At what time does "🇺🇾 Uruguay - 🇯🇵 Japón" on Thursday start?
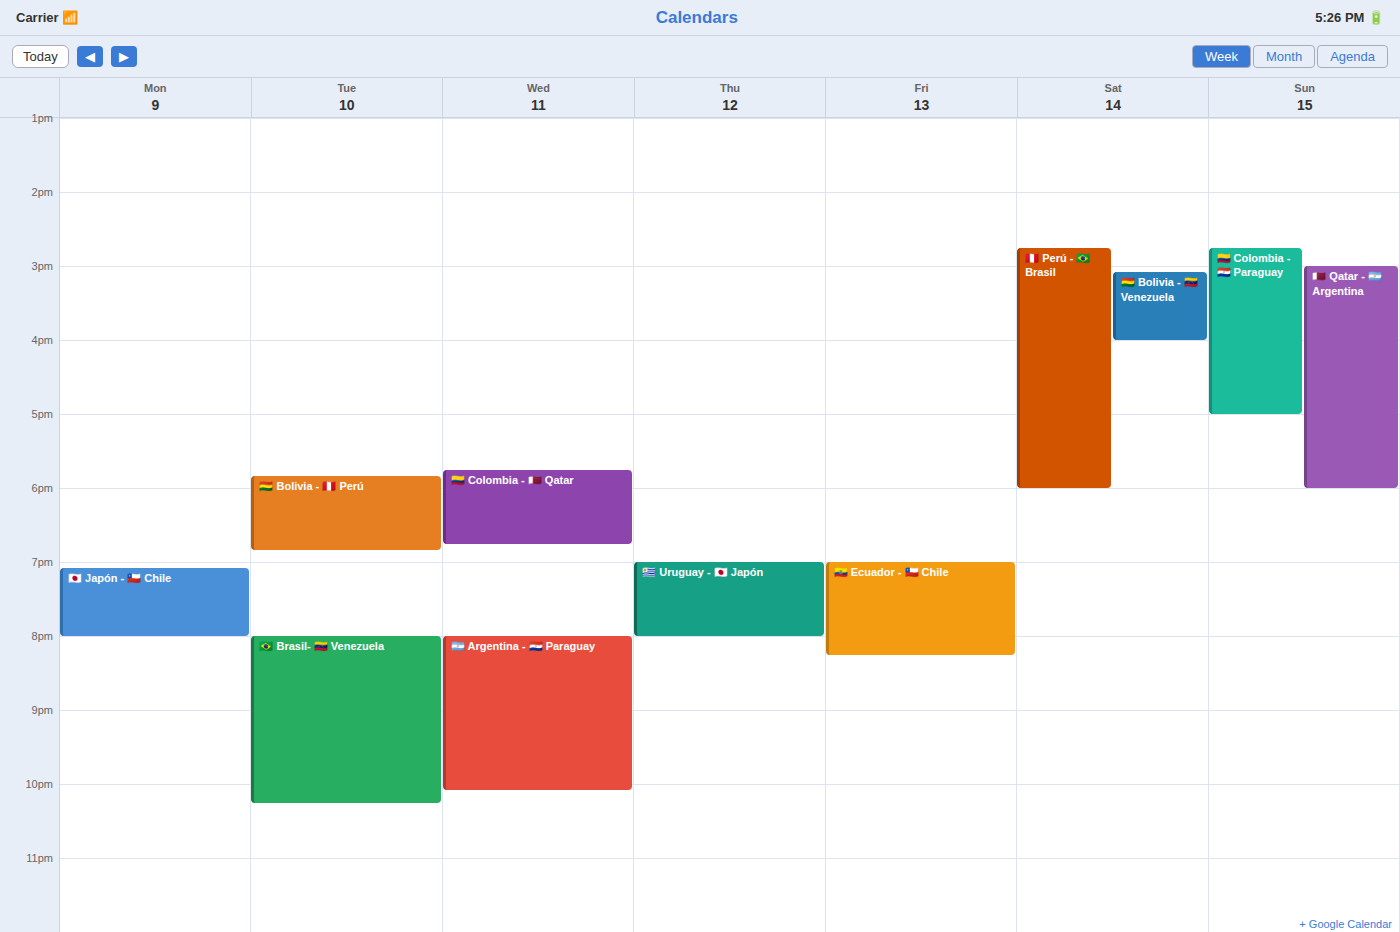
7:00 PM